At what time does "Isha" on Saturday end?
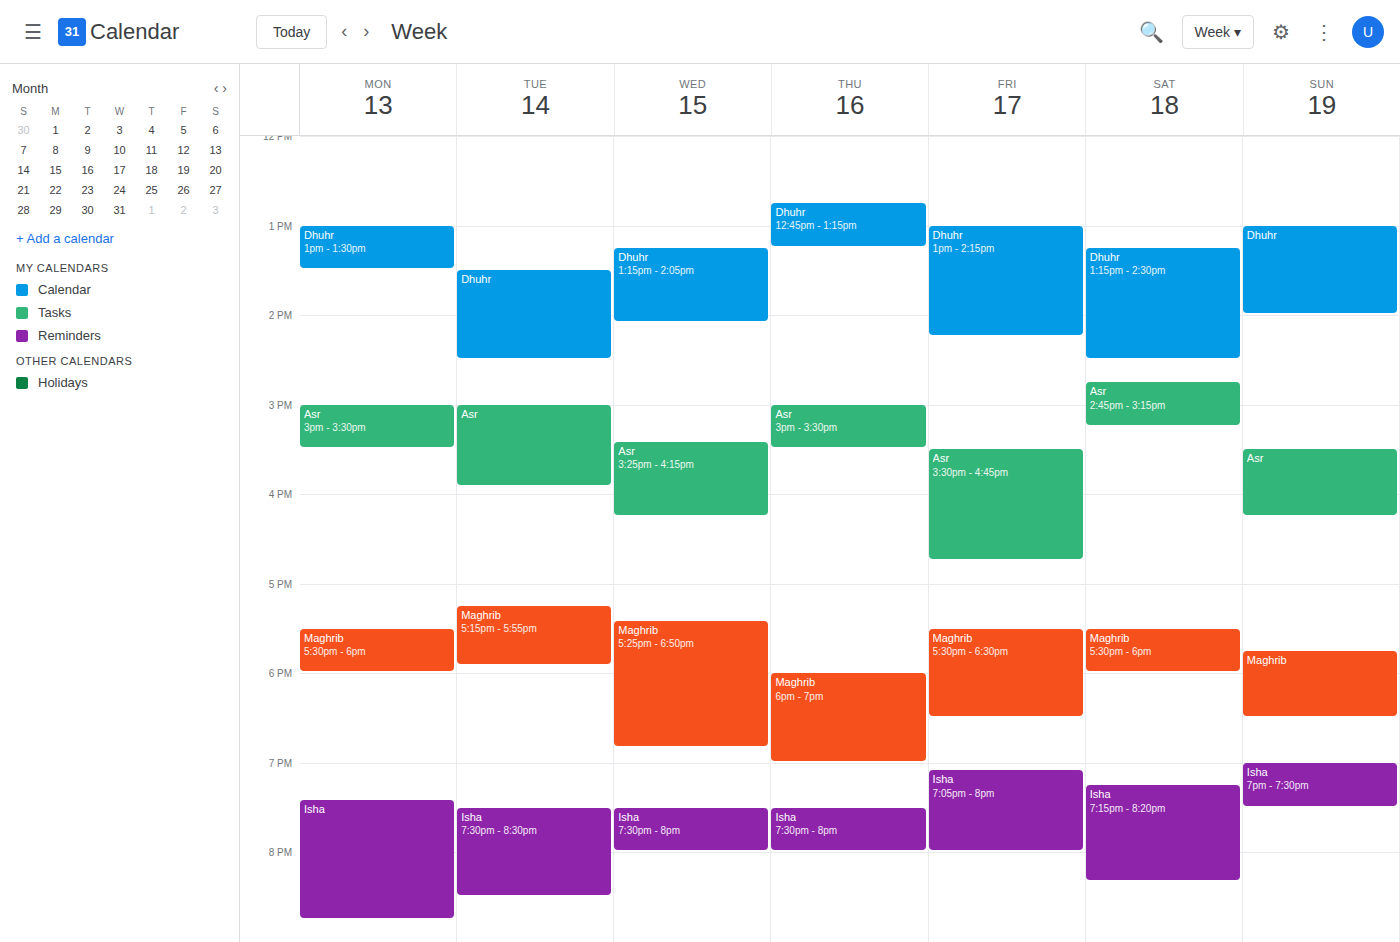
20:20